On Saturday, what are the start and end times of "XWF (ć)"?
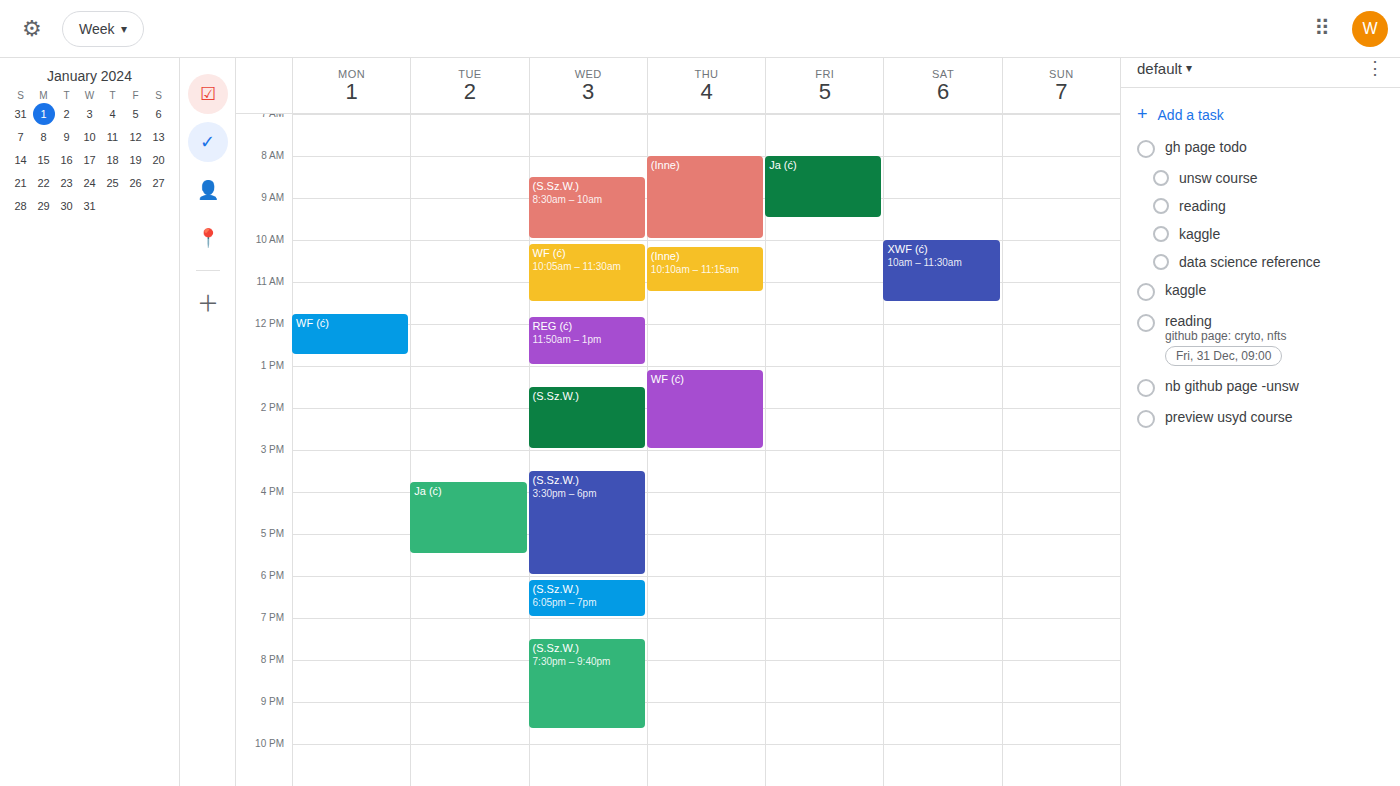
10:00 AM to 11:30 AM